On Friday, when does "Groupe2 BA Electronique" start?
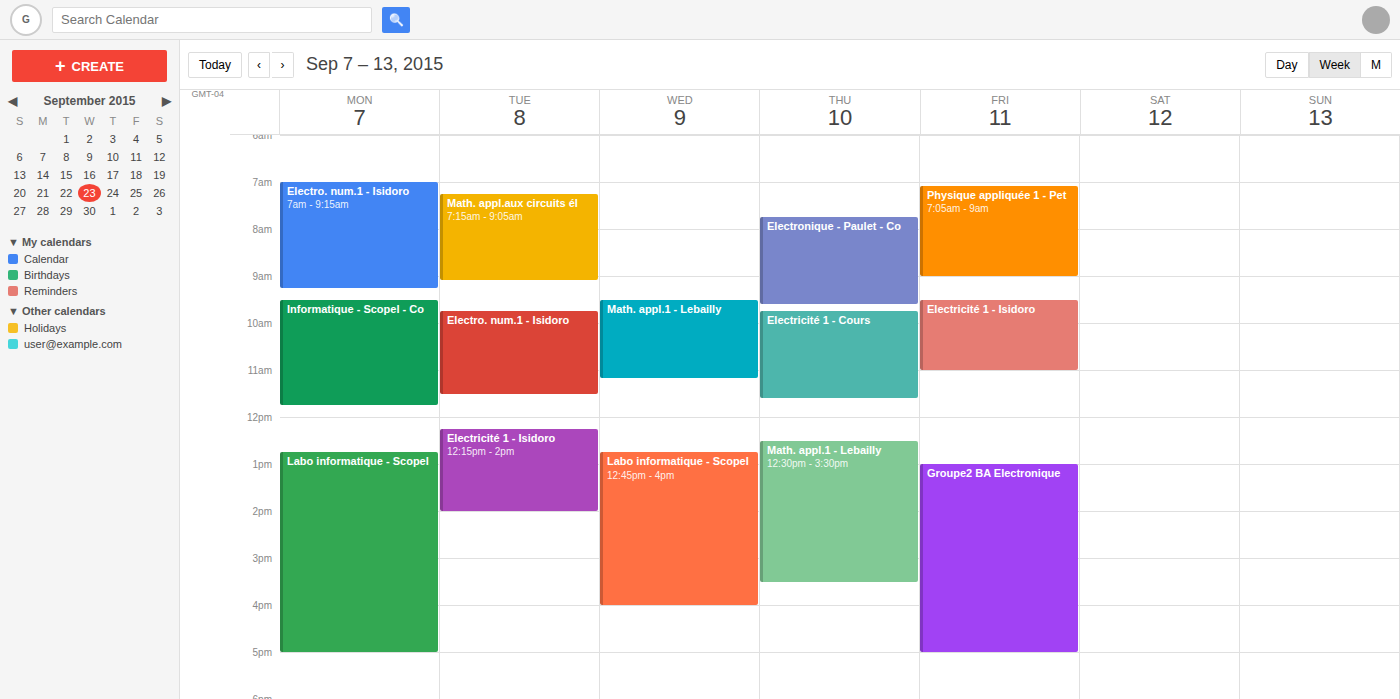
1:00 PM